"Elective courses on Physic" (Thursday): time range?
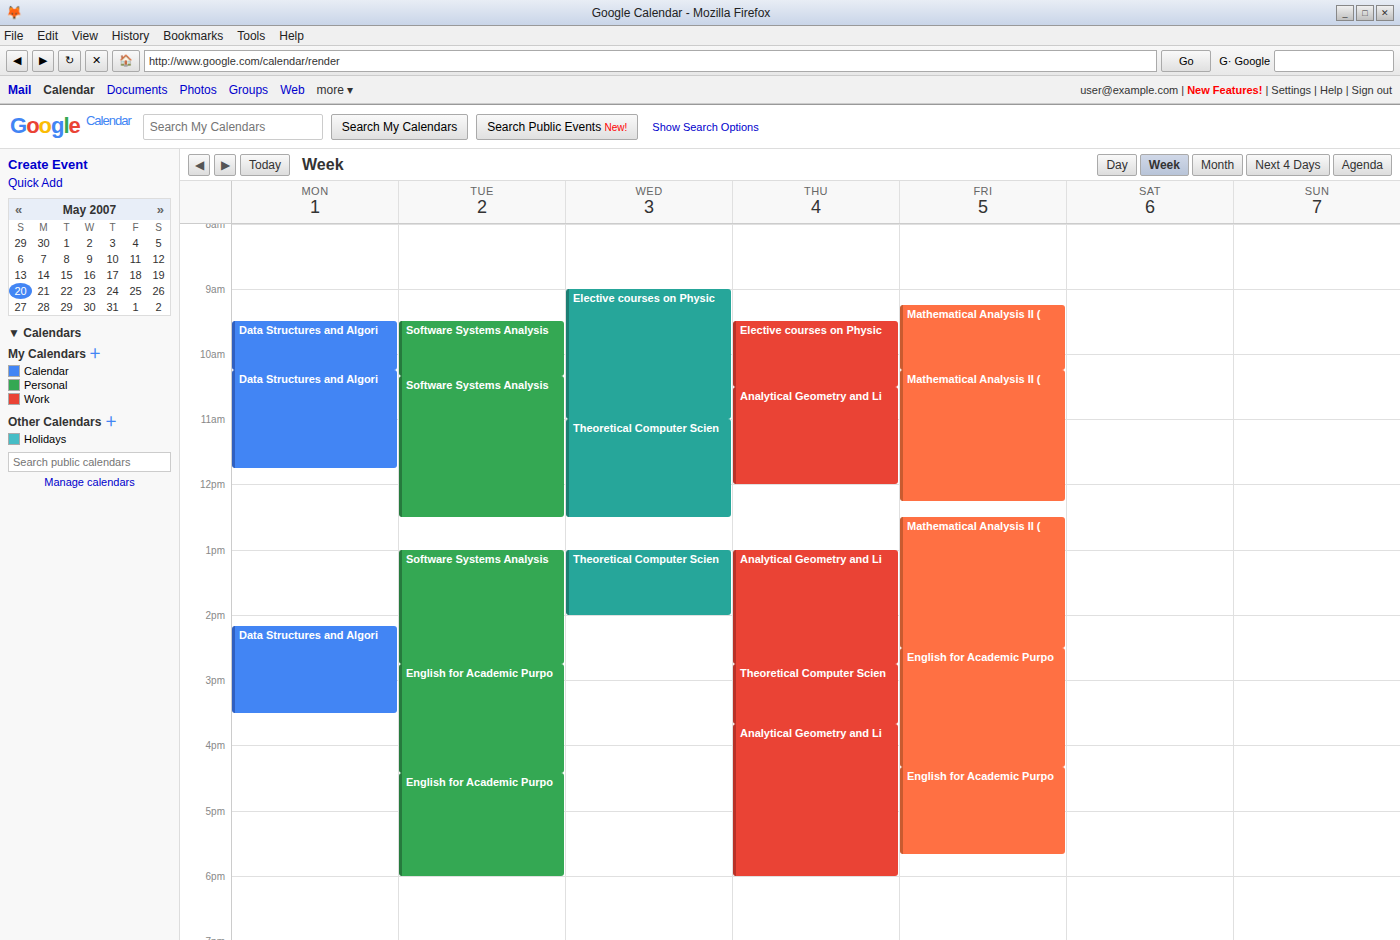
9:30 AM to 10:30 AM